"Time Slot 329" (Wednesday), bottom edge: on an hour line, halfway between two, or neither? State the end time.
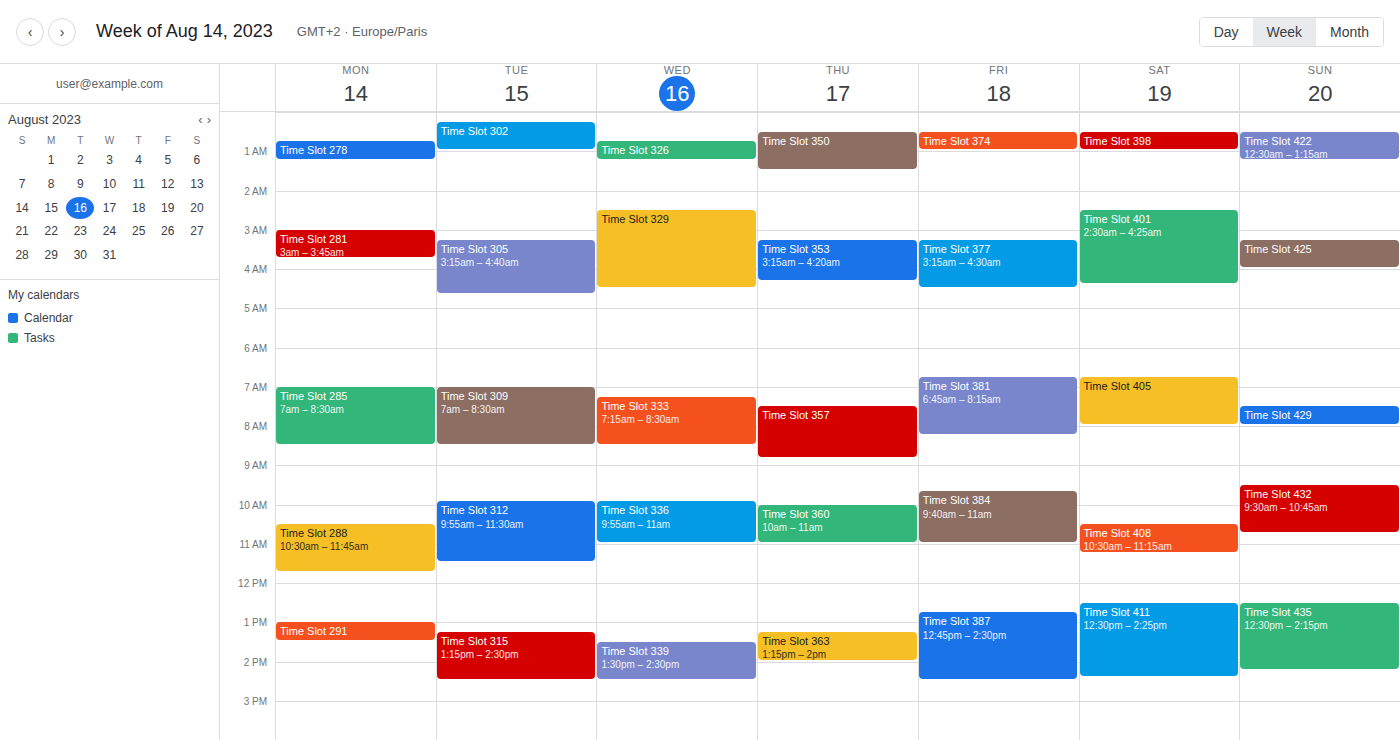
04:30 -- halfway between the 04:00 and 05:00 lines.